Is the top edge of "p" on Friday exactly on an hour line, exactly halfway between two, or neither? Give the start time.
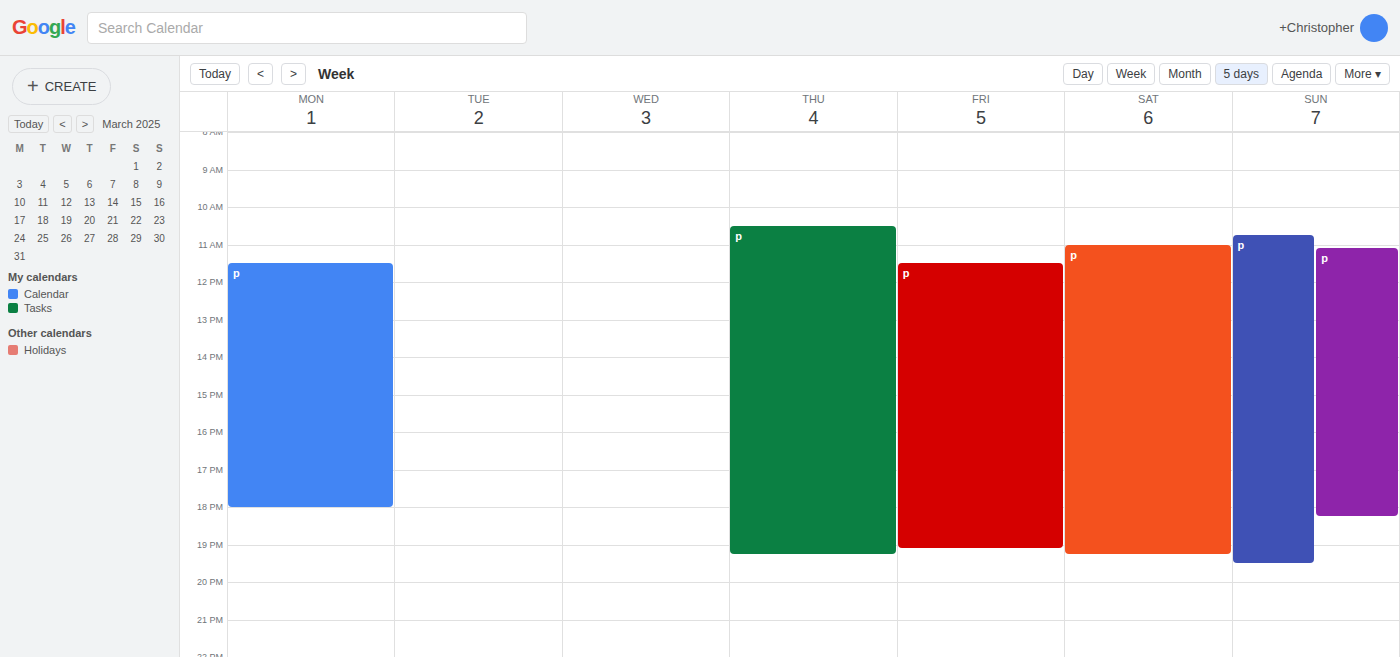
11:30 AM -- halfway between the 11 AM and 12 PM lines.